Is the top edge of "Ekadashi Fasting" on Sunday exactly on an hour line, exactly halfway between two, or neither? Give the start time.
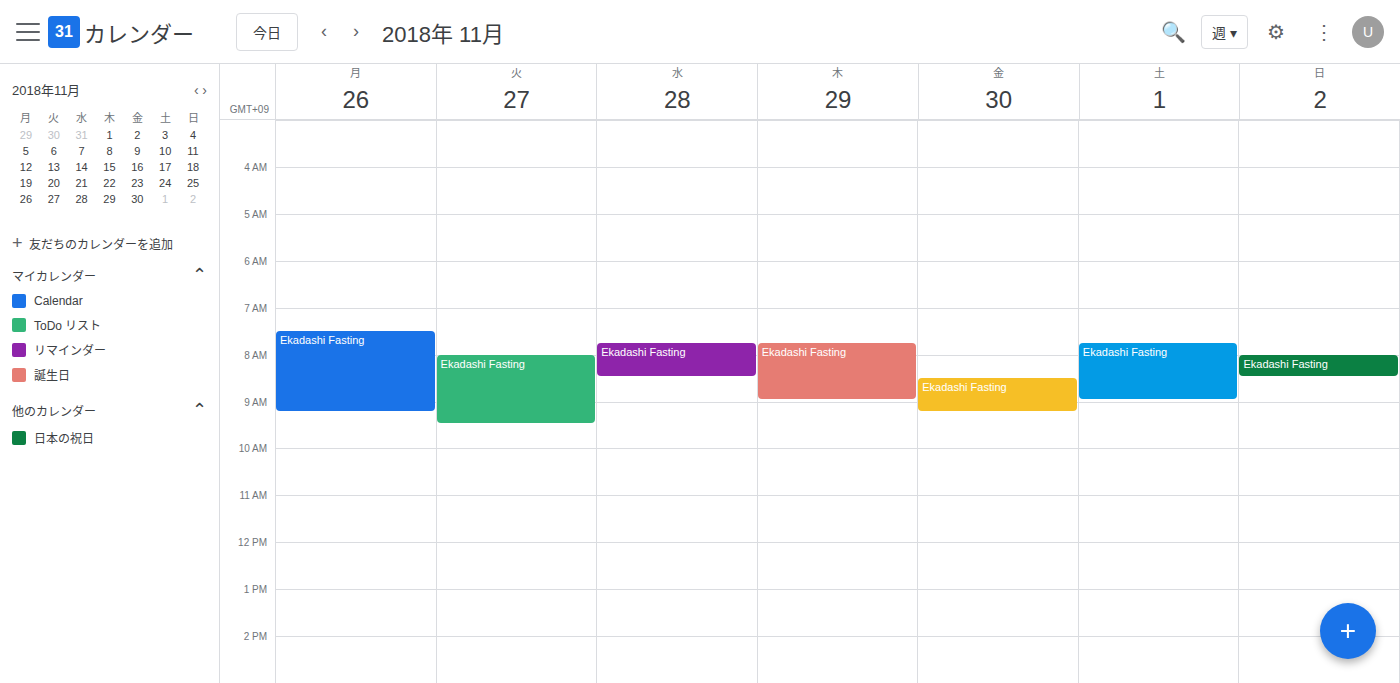
8:00 AM -- exactly on the 8 AM line.